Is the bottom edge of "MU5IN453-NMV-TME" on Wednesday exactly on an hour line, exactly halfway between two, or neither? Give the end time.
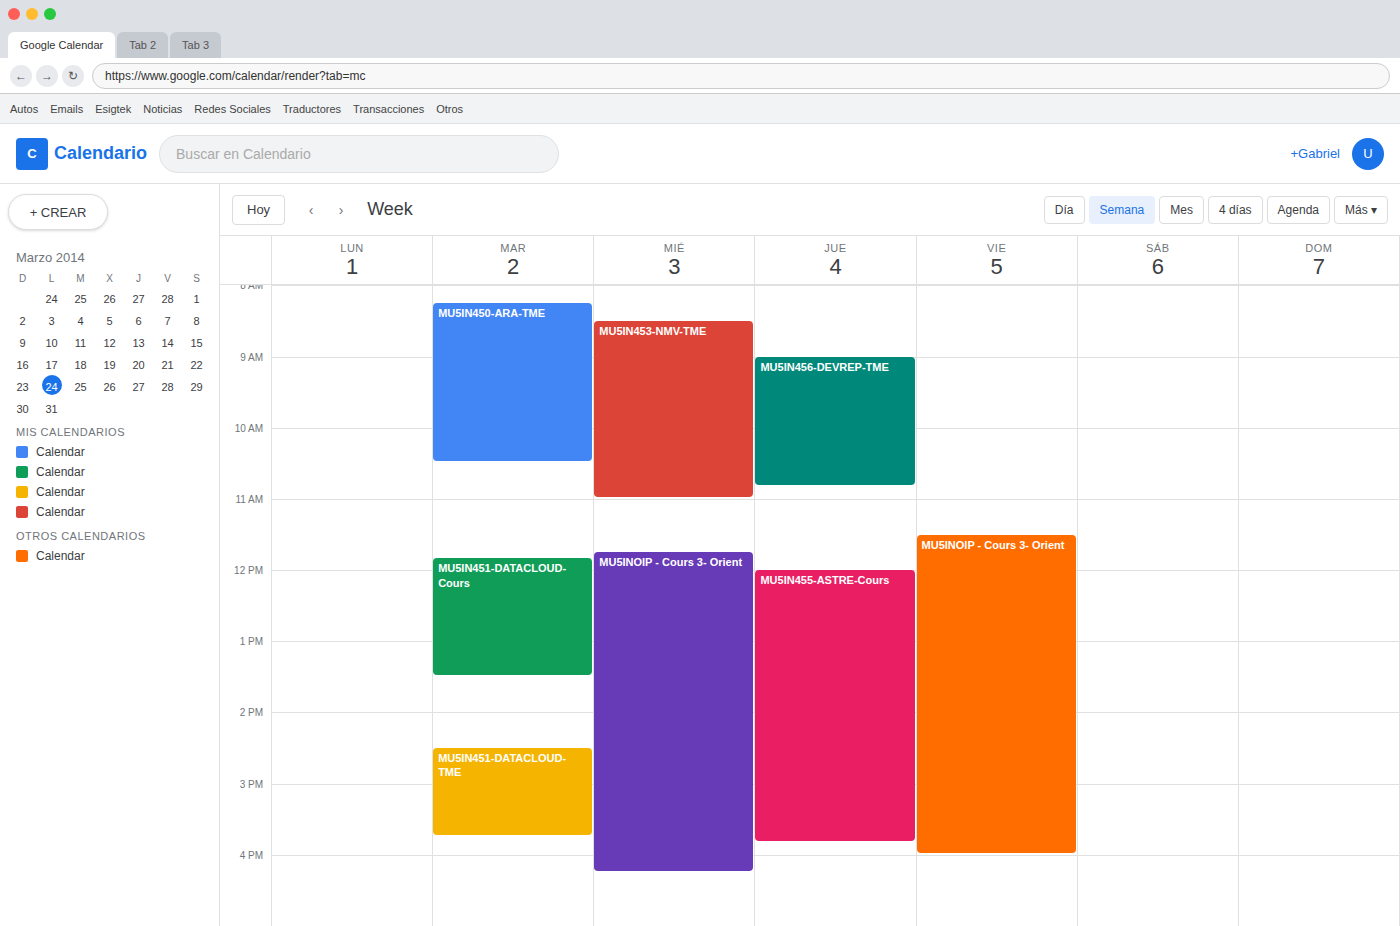
11:00 AM -- exactly on the 11 AM line.